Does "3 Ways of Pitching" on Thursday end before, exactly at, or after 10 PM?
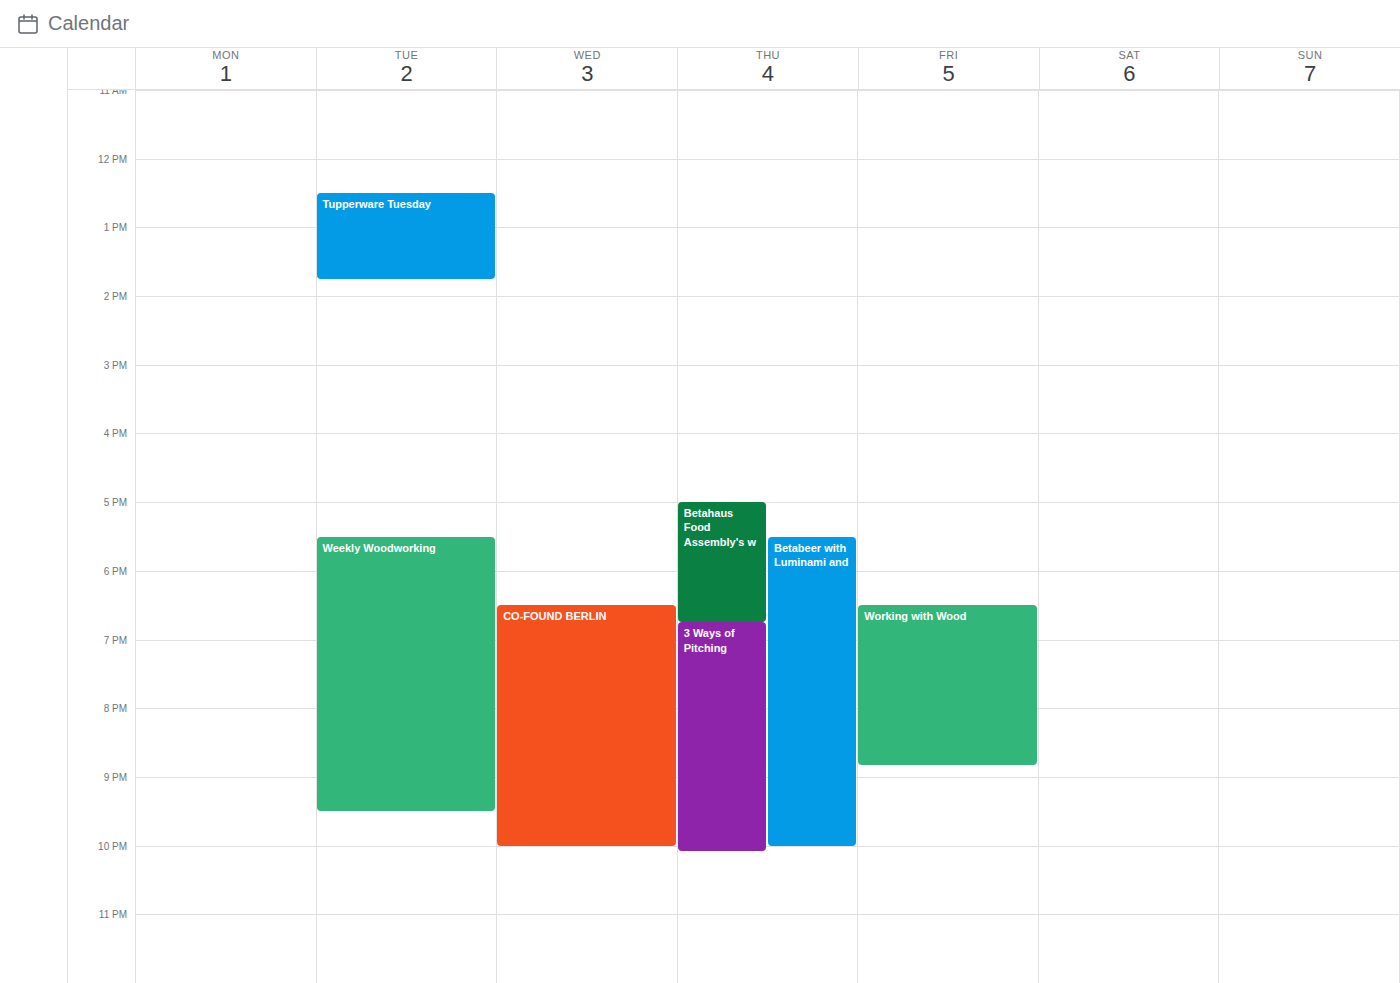
10:05 PM -- after 10 PM, 5 minutes below the 10 PM line.